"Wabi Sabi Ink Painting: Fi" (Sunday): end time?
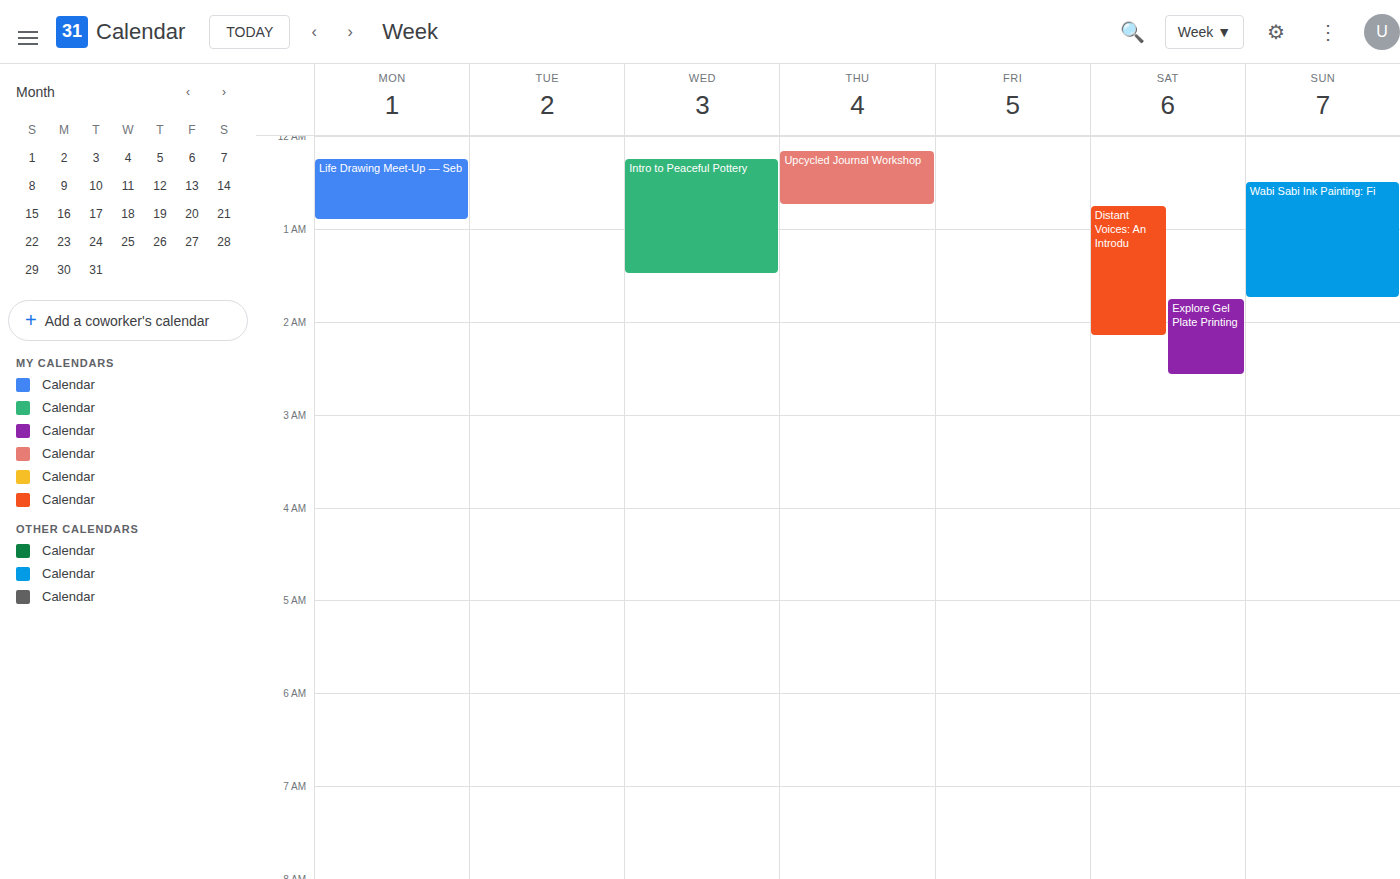
1:45 AM